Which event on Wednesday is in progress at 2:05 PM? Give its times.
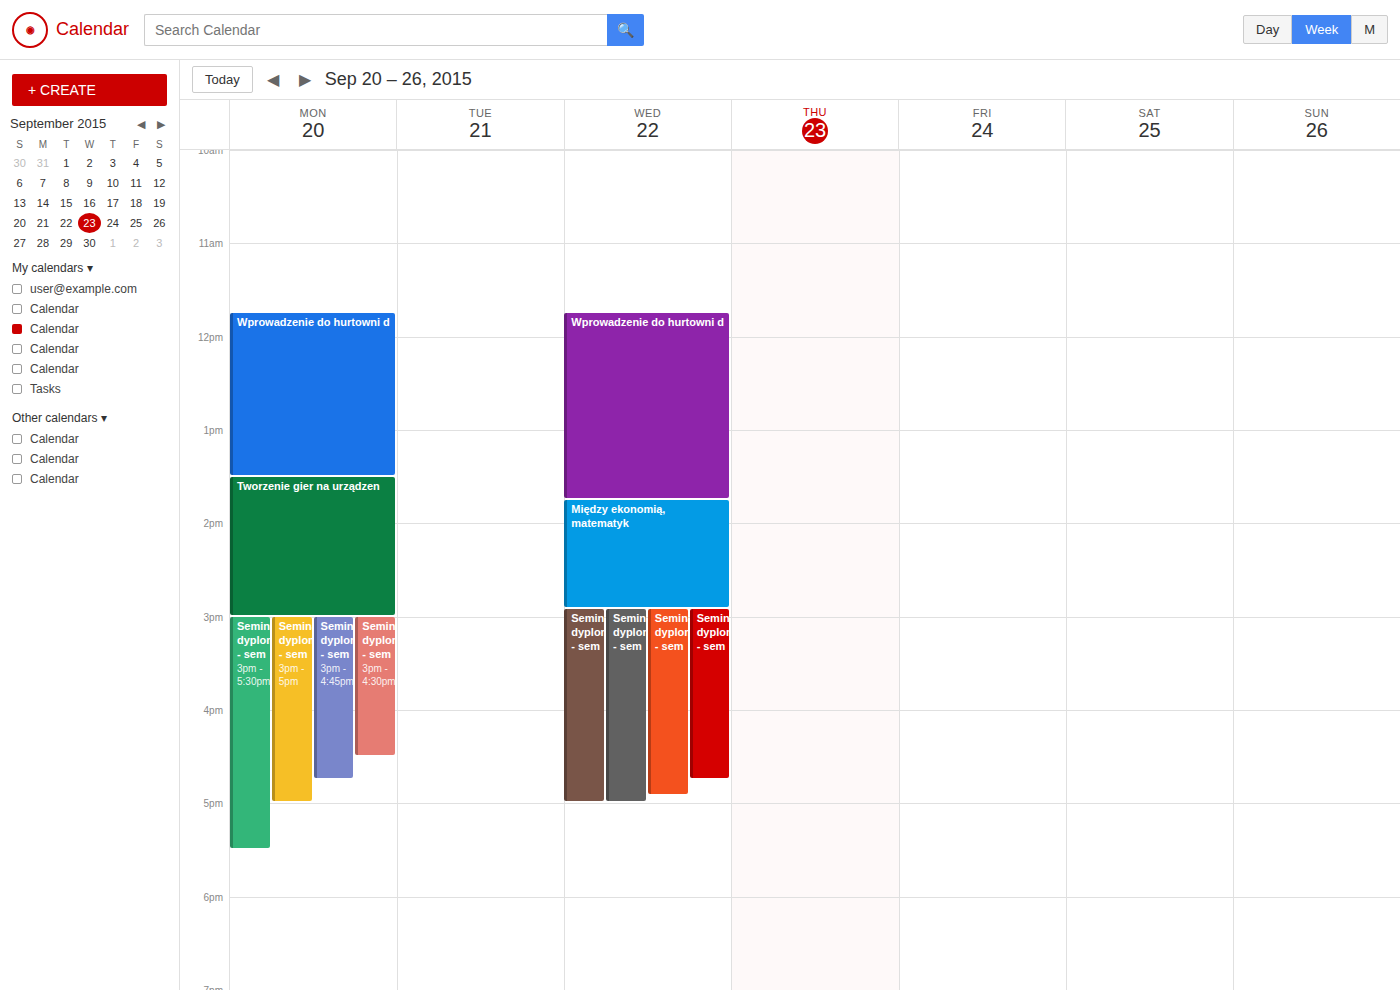
"Między ekonomią, matematyk", 1:45 PM to 2:55 PM